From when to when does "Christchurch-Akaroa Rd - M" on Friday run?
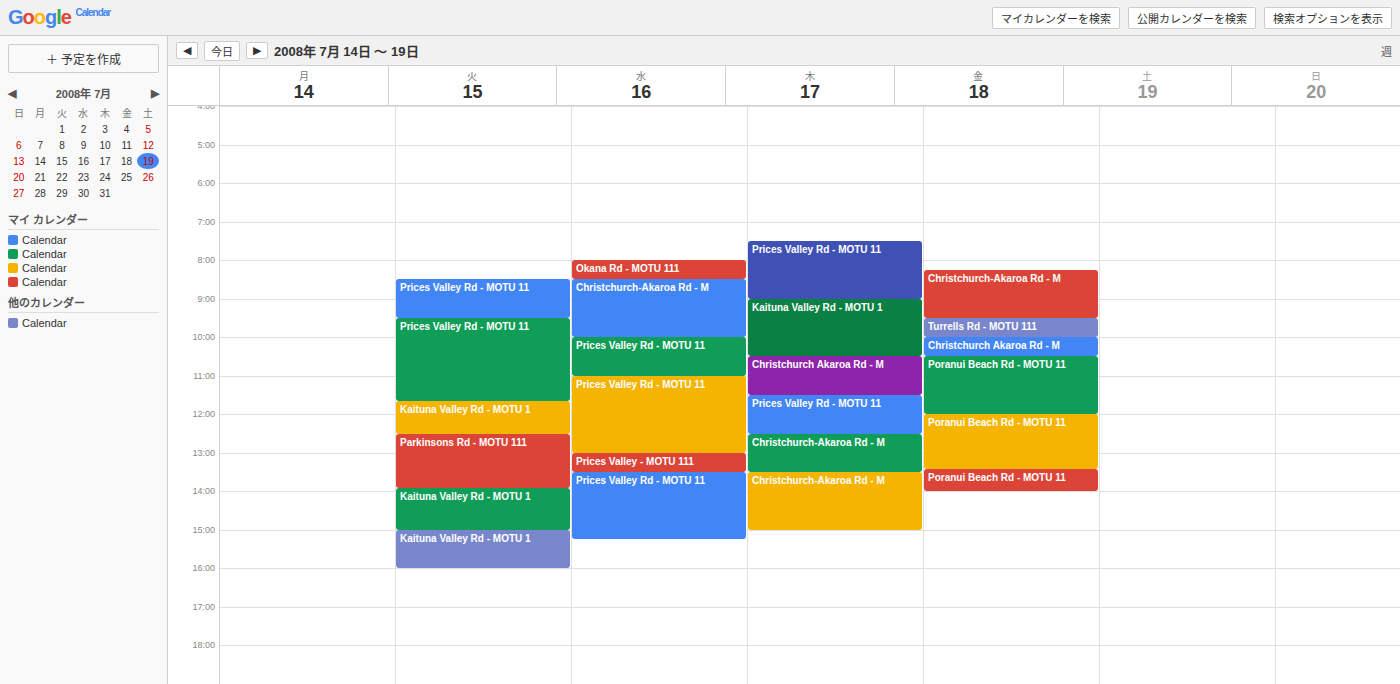
8:15 AM to 9:30 AM